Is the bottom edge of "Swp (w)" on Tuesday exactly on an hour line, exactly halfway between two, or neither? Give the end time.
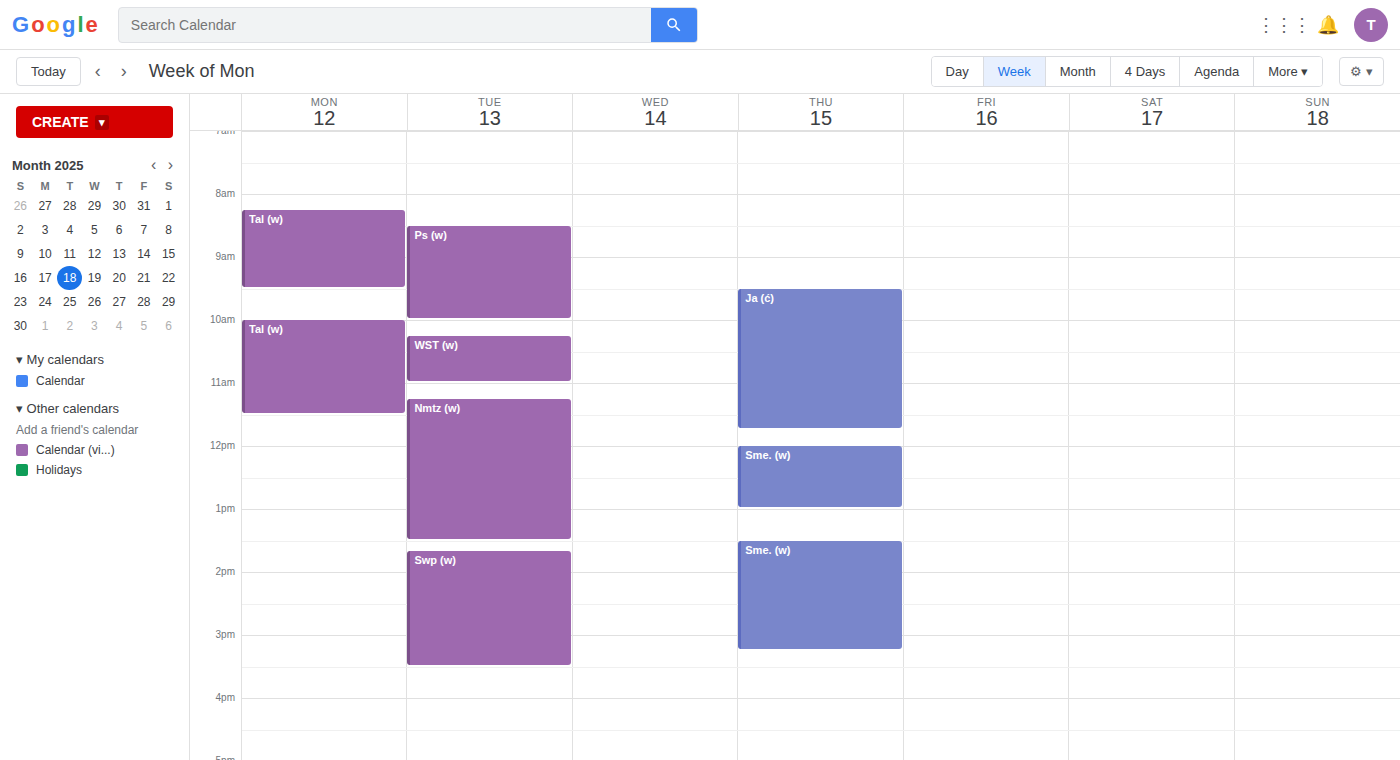
3:30 PM -- halfway between the 3 PM and 4 PM lines.